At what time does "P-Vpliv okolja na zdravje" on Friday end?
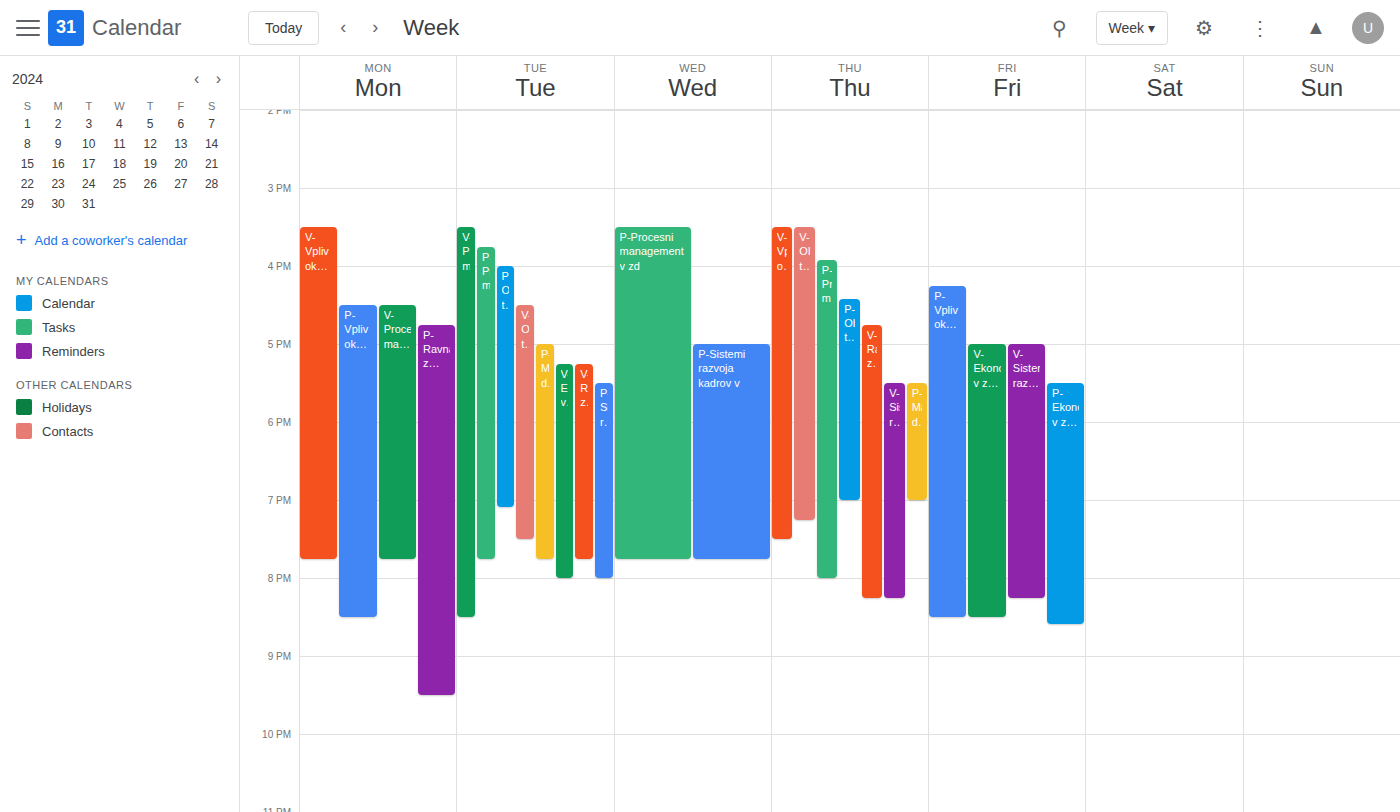
8:30 PM